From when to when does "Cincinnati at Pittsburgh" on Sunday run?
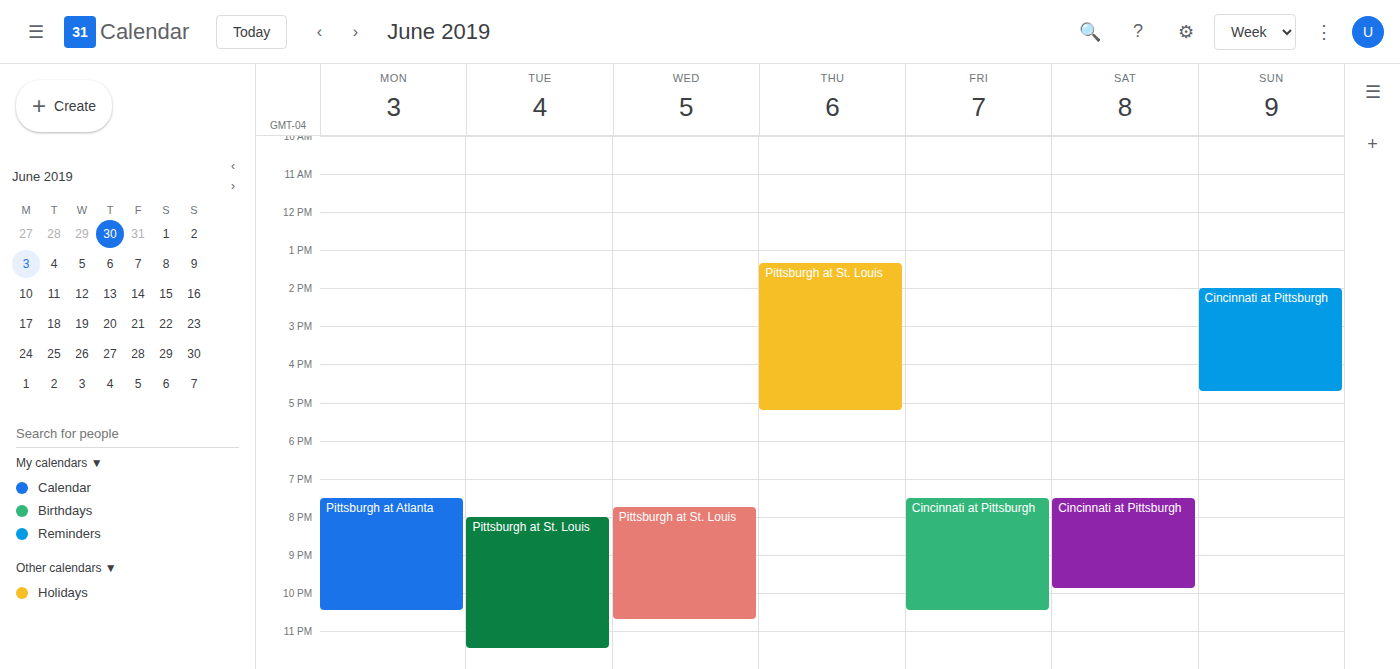
2:00 PM to 4:45 PM